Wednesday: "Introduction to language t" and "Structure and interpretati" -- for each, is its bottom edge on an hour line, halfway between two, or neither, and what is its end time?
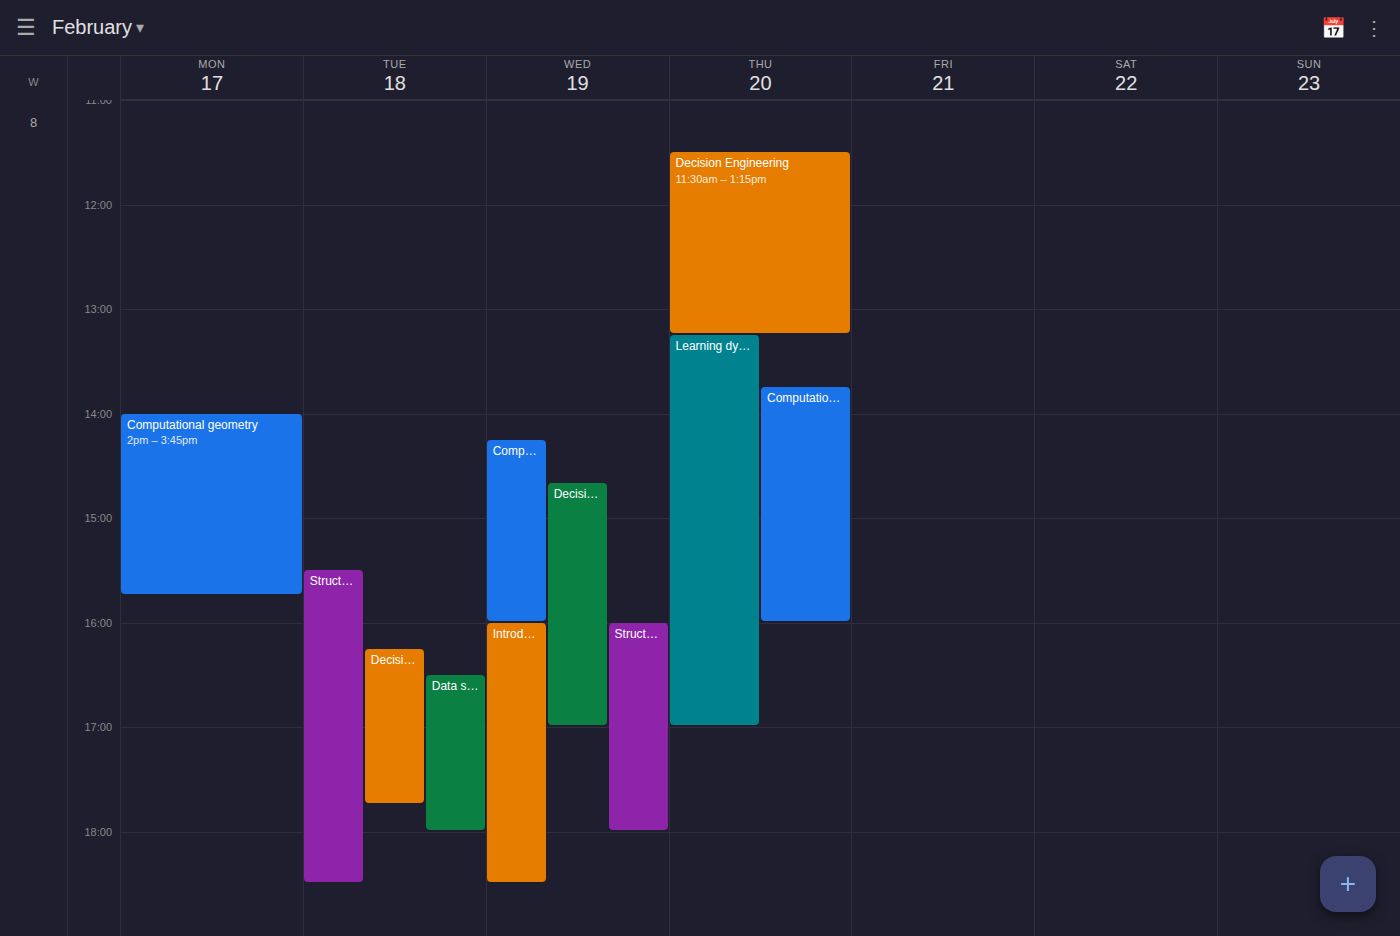
"Introduction to language t": 6:30 PM, halfway between the 6 PM and 7 PM lines. "Structure and interpretati": 6:00 PM, exactly on the 6 PM line.